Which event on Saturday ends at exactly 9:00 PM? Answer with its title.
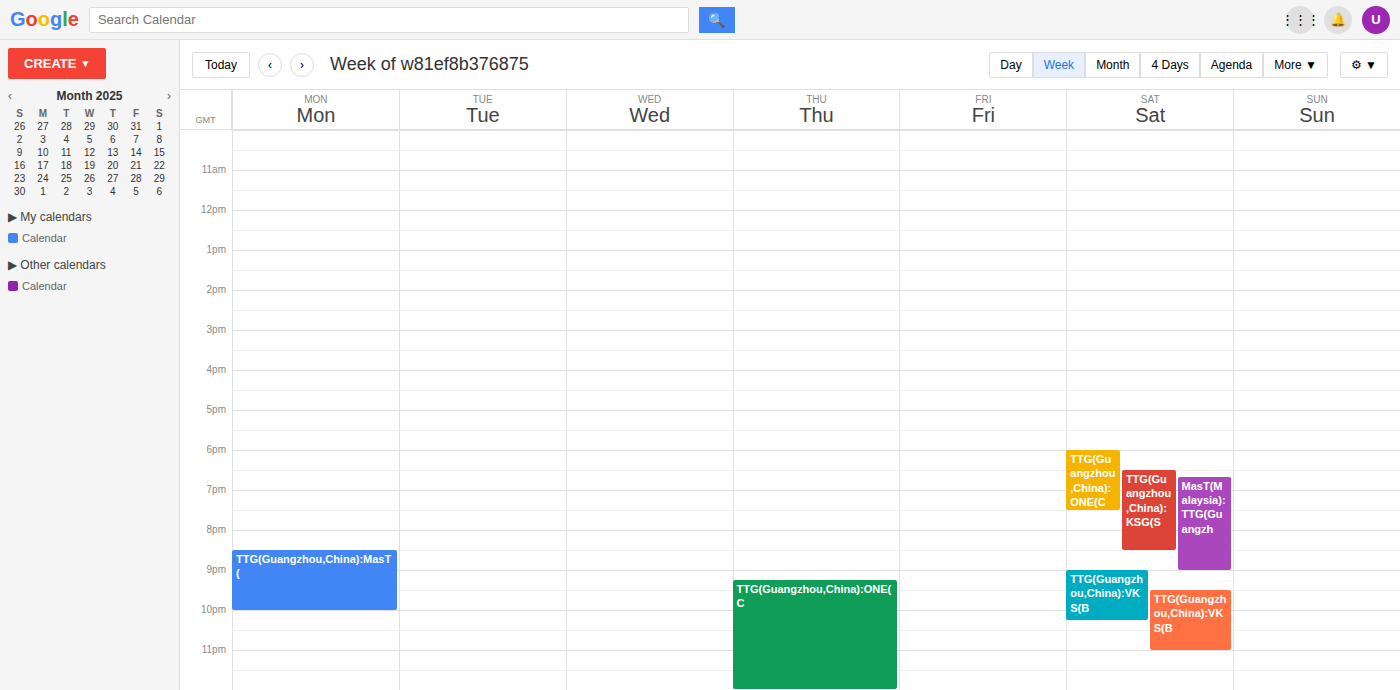
"MasT(Malaysia):TTG(Guangzh"